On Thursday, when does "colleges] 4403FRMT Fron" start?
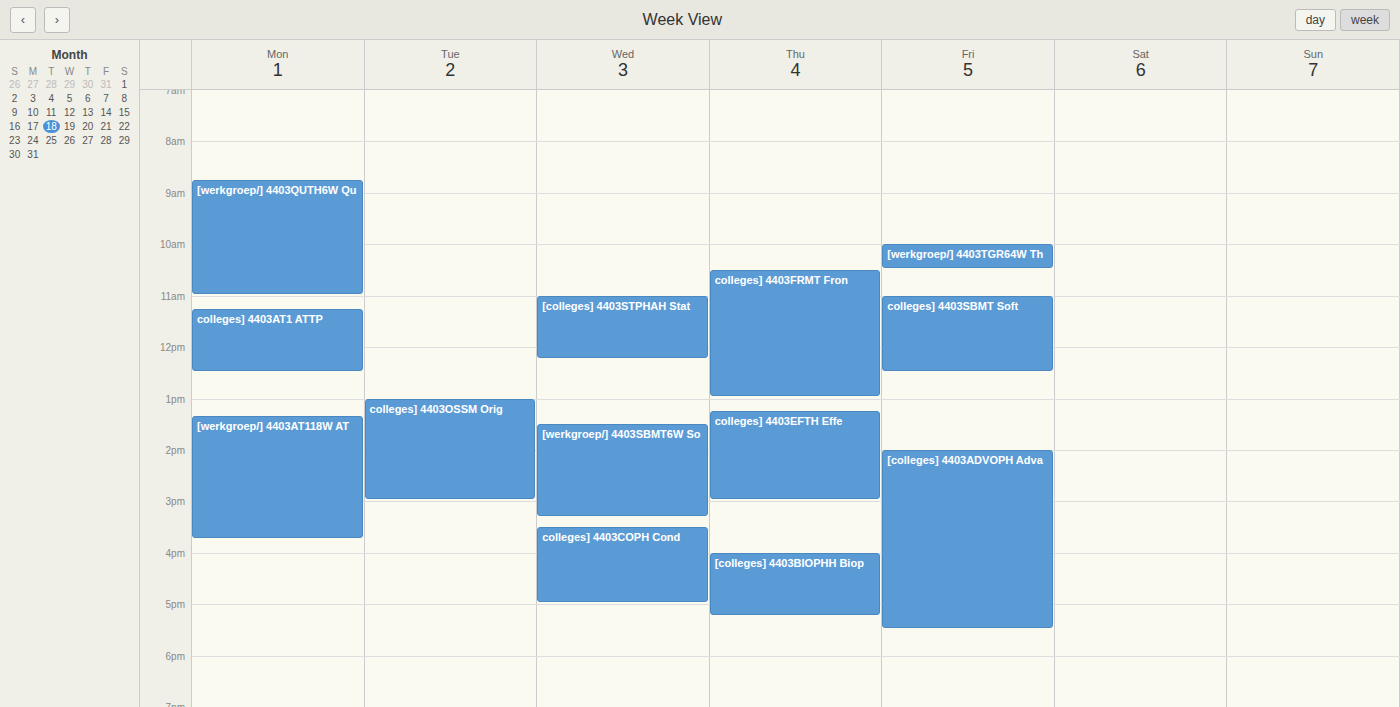
10:30 AM